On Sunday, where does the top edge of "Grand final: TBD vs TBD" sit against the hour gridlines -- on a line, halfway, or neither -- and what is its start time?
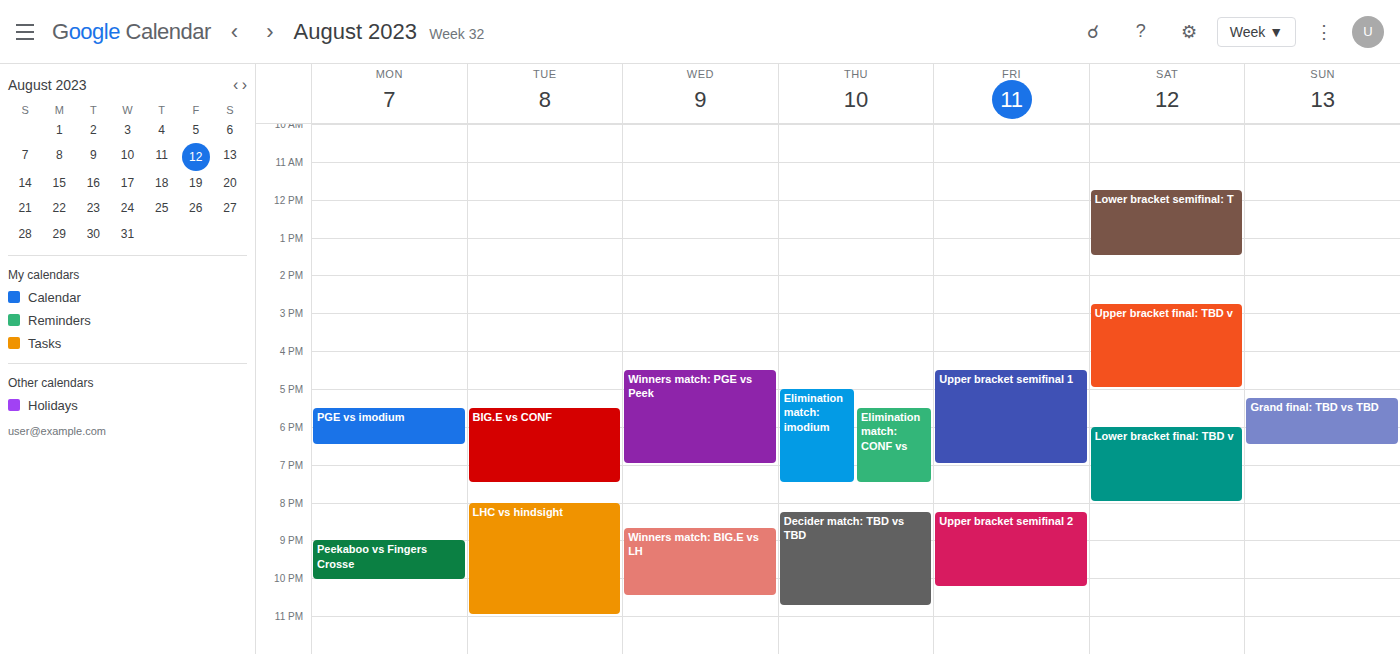
17:15 -- neither: a quarter of the way from the 17:00 line to the 18:00 line.